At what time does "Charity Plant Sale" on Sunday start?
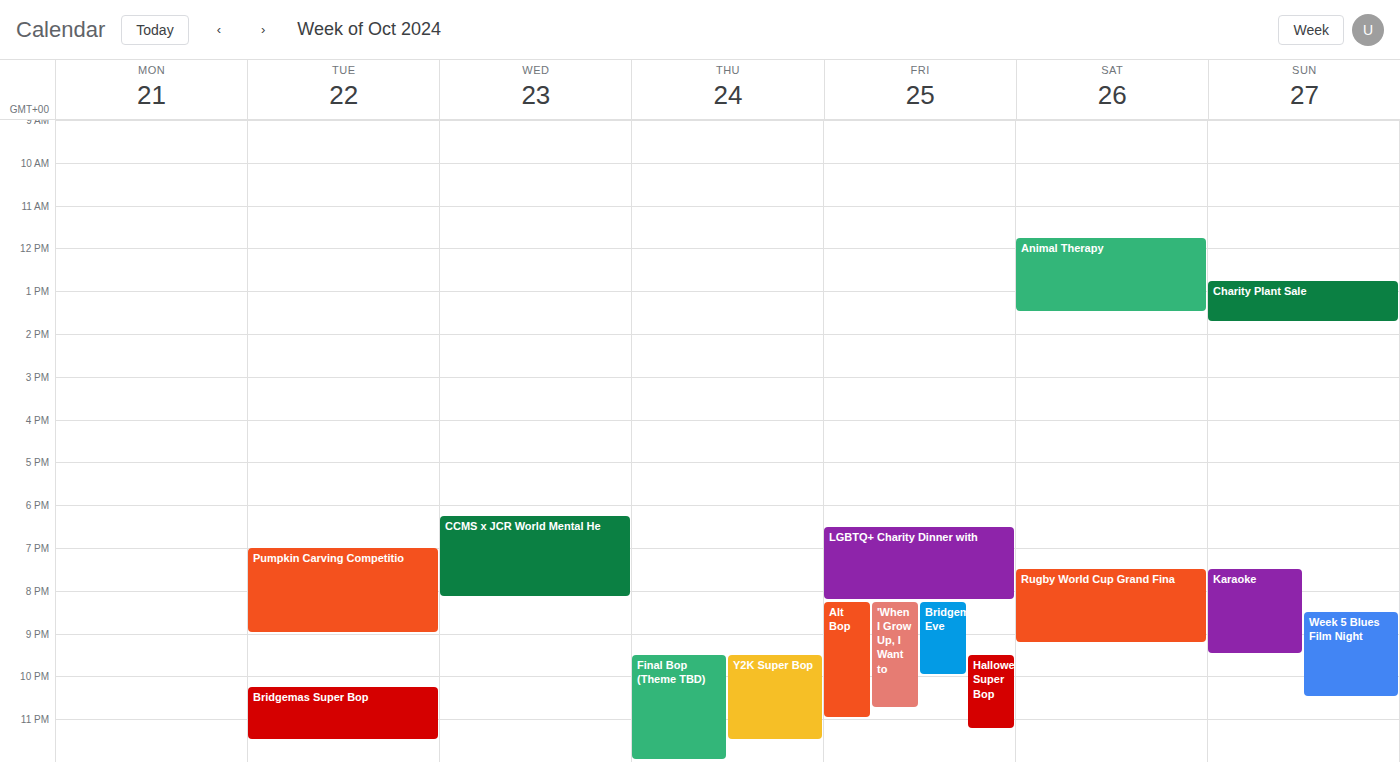
12:45 PM